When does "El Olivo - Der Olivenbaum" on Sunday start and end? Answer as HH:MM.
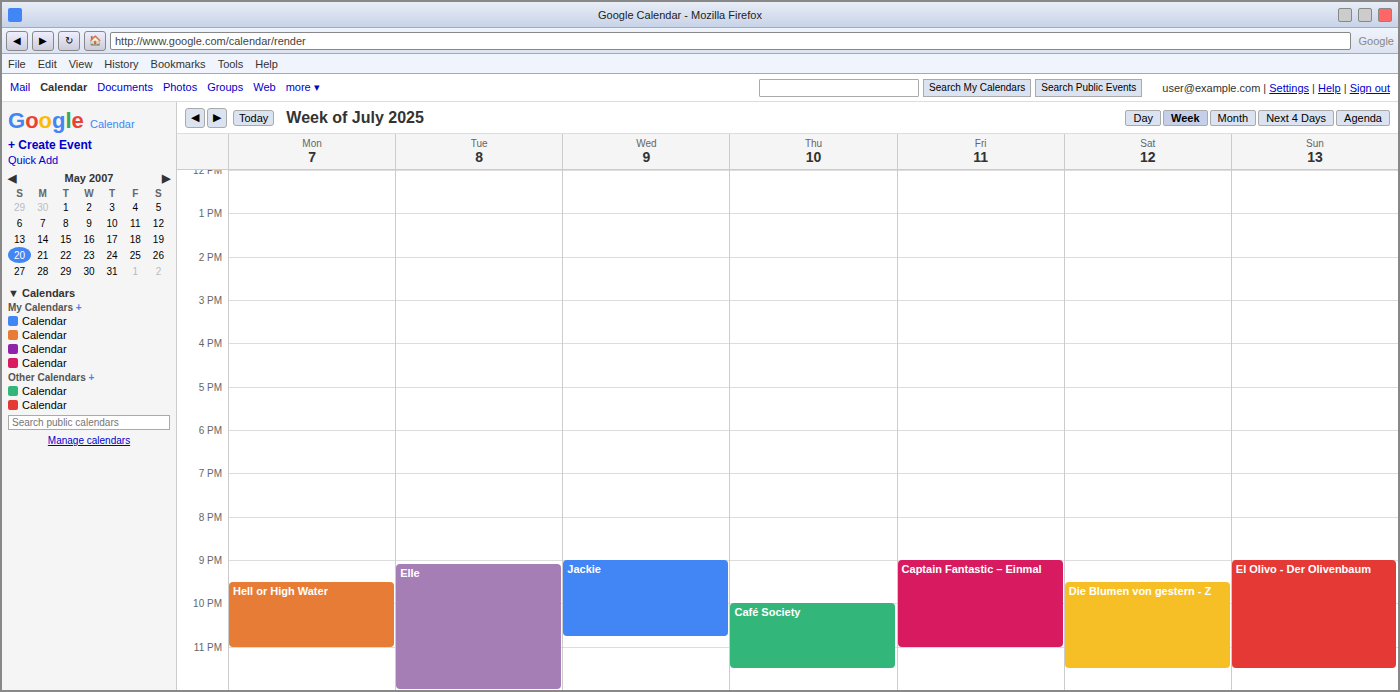
21:00 to 23:30